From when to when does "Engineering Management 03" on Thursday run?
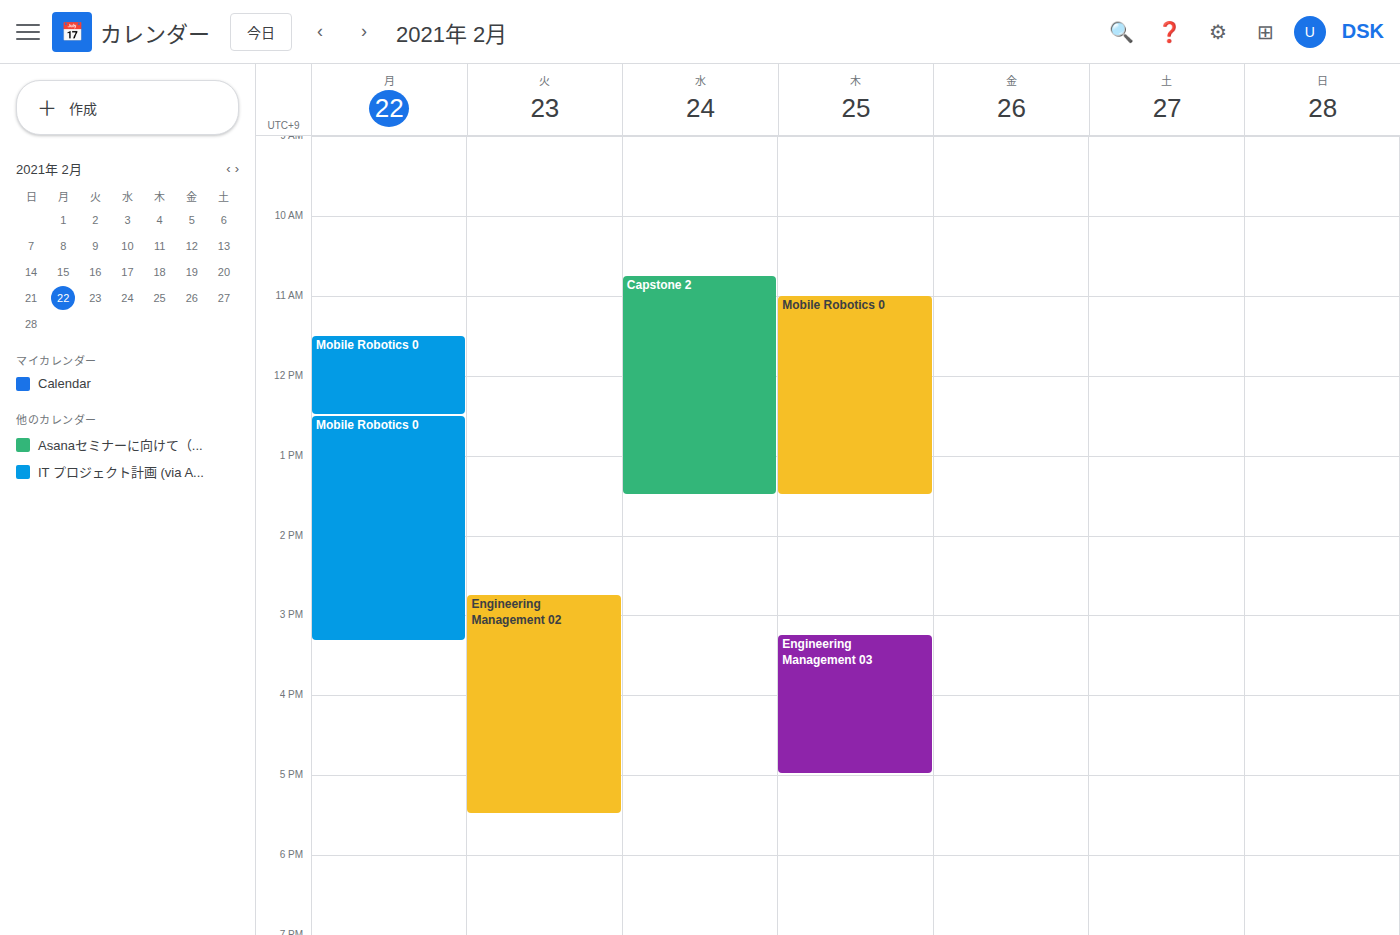
3:15 PM to 5:00 PM